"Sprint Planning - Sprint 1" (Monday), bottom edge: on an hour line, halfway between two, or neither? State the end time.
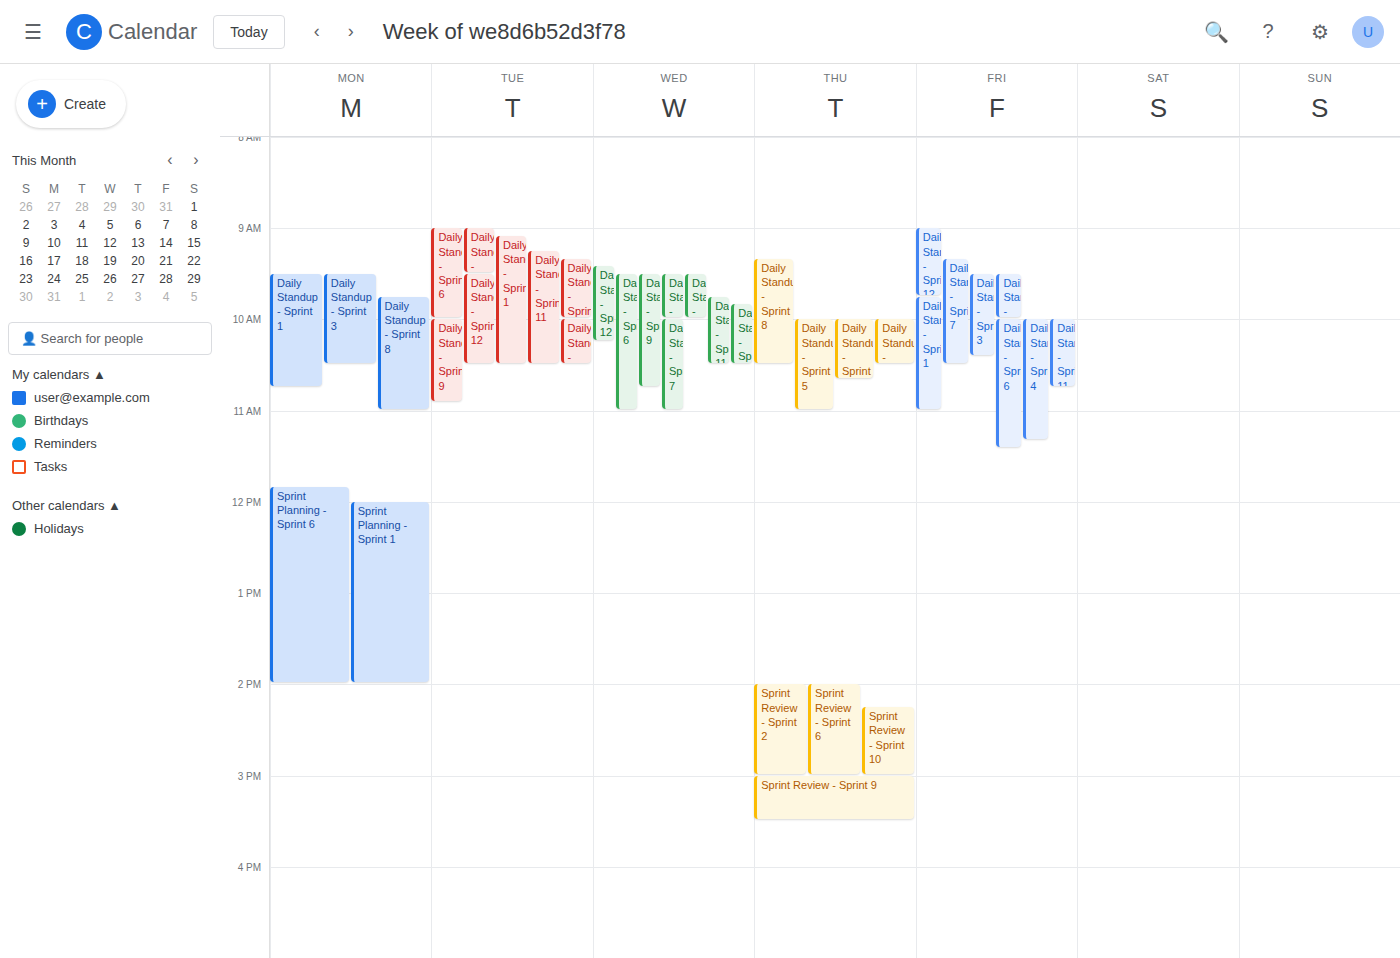
2:00 PM -- exactly on the 2 PM line.